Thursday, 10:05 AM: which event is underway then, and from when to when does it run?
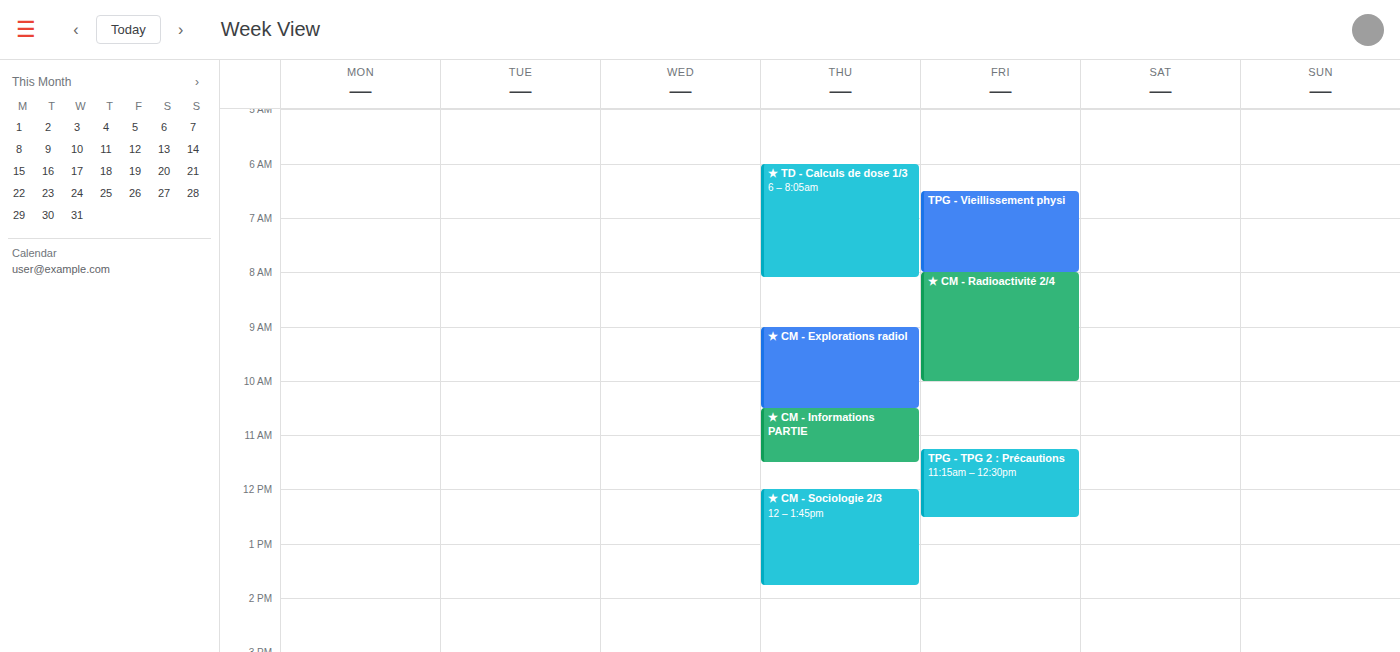
"★ CM - Explorations radiol", 9:00 AM to 10:30 AM